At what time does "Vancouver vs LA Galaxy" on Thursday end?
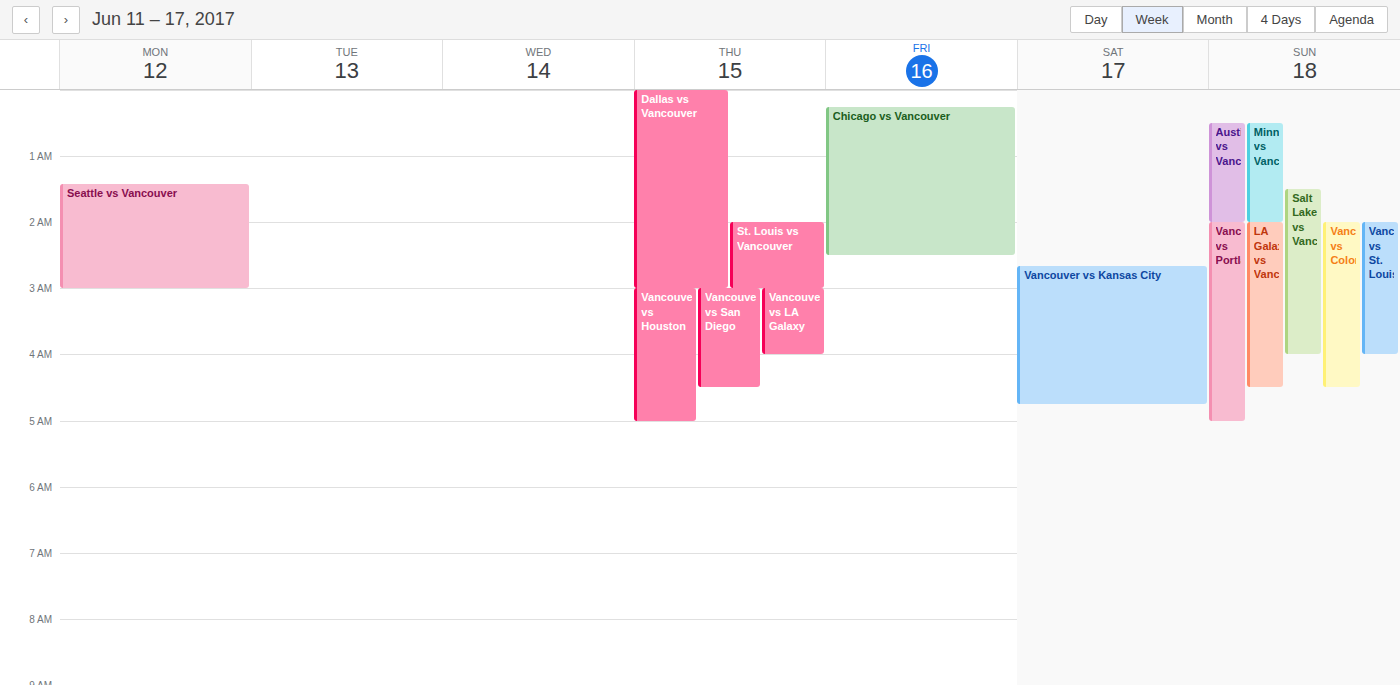
4:00 AM